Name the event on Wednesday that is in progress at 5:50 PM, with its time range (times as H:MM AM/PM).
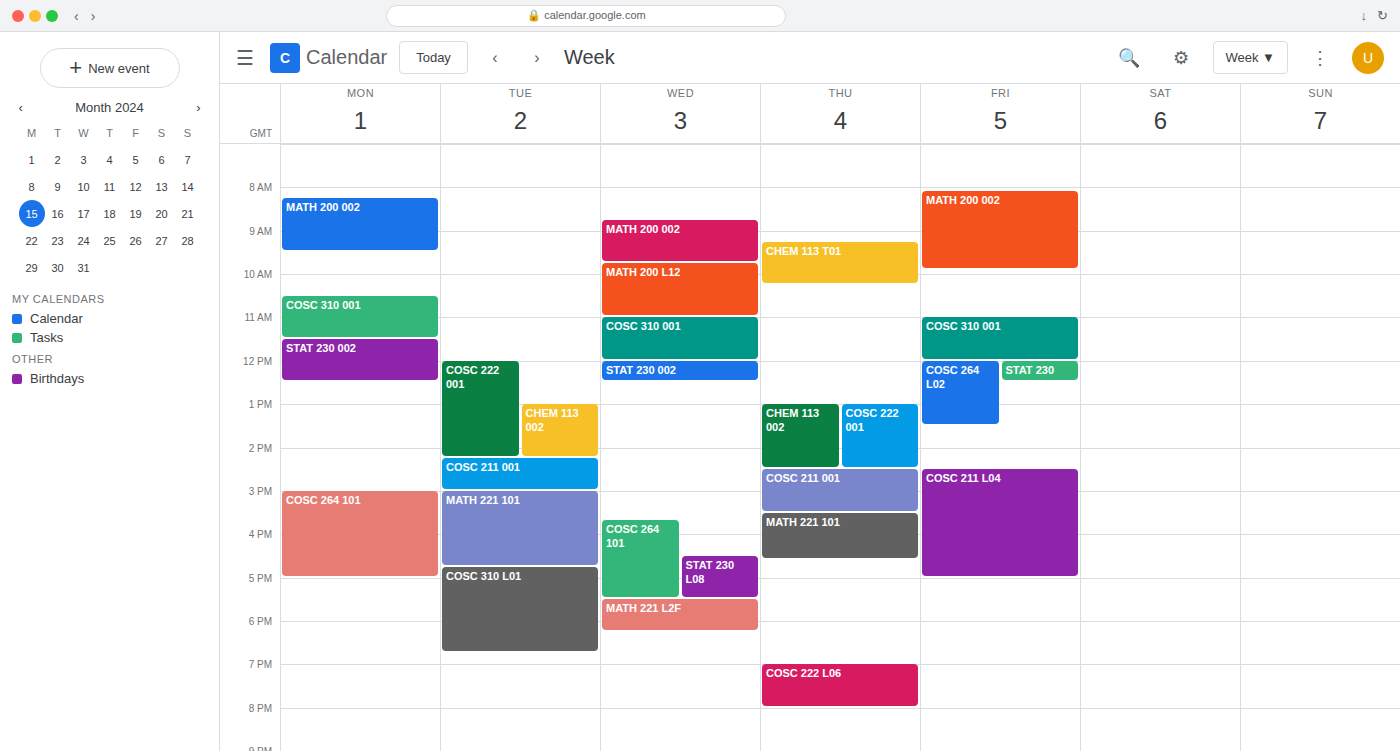
"MATH 221 L2F", 5:30 PM to 6:15 PM